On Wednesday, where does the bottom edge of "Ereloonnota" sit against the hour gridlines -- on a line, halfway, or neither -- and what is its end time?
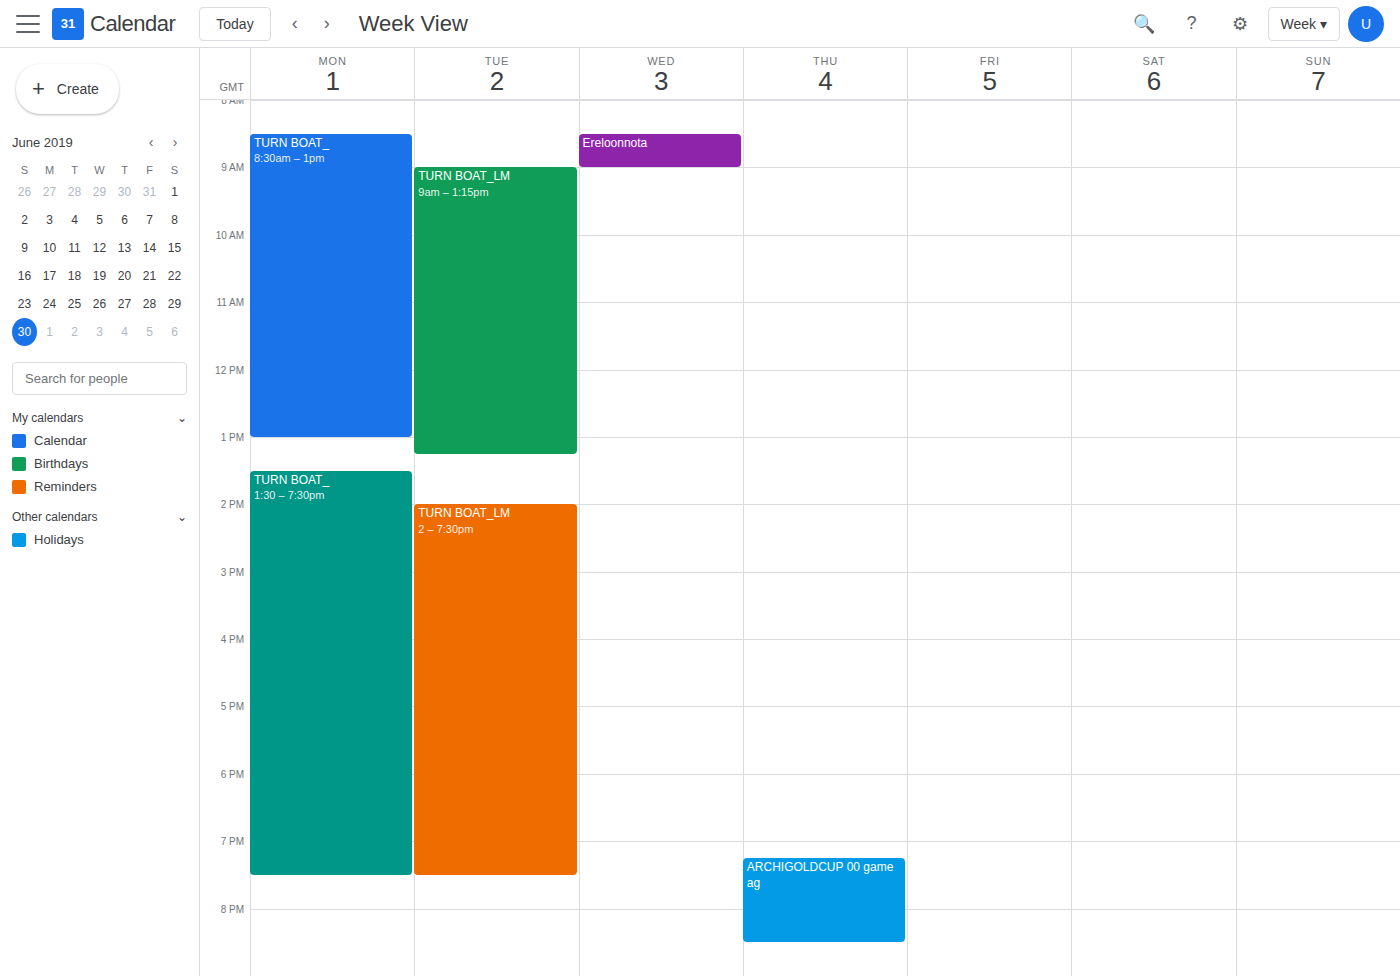
9:00 AM -- exactly on the 9 AM line.